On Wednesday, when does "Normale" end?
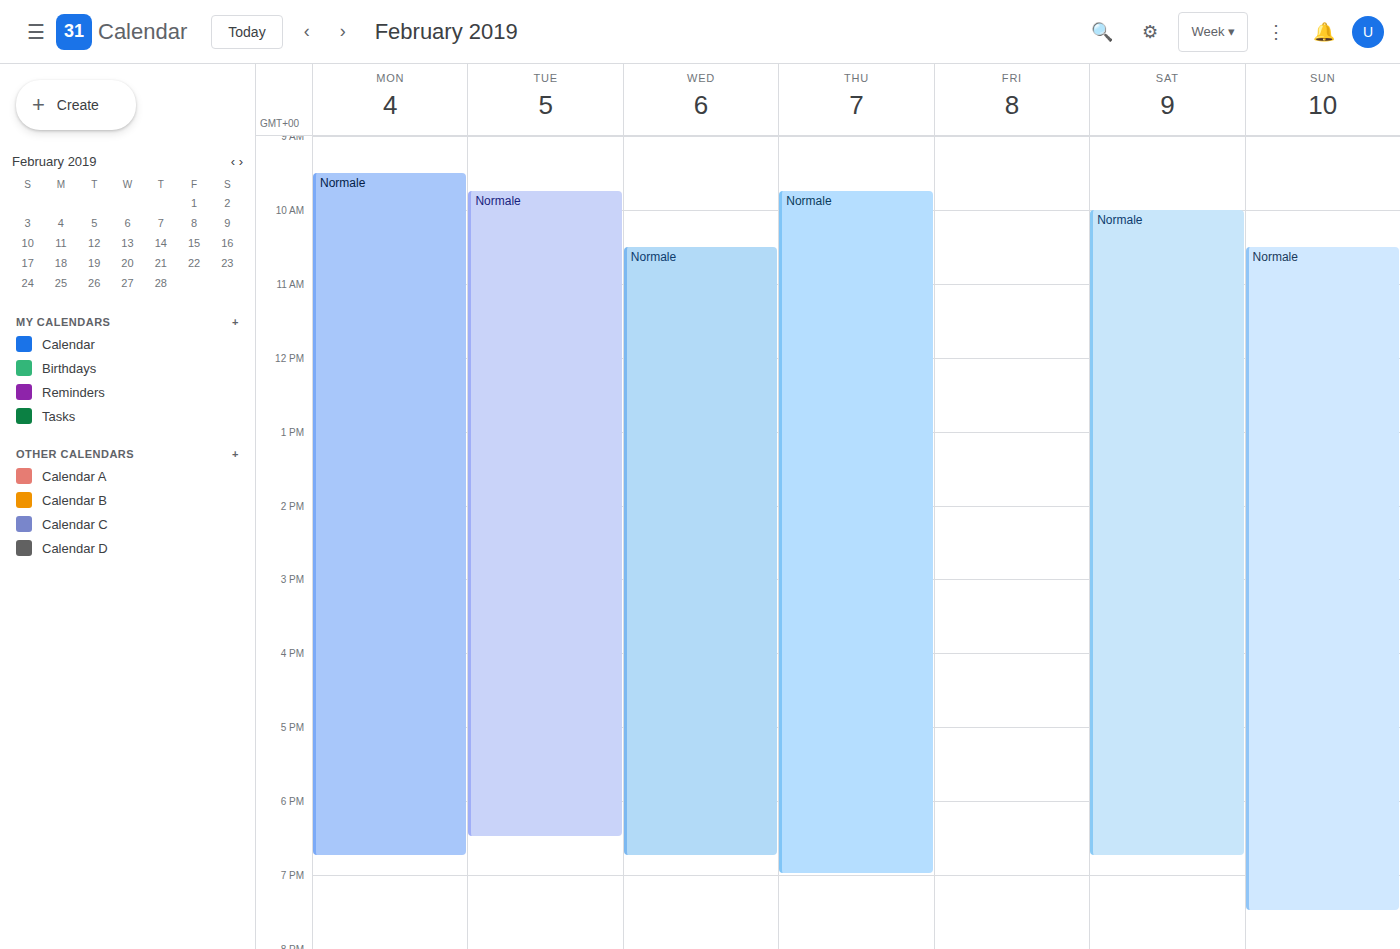
6:45 PM